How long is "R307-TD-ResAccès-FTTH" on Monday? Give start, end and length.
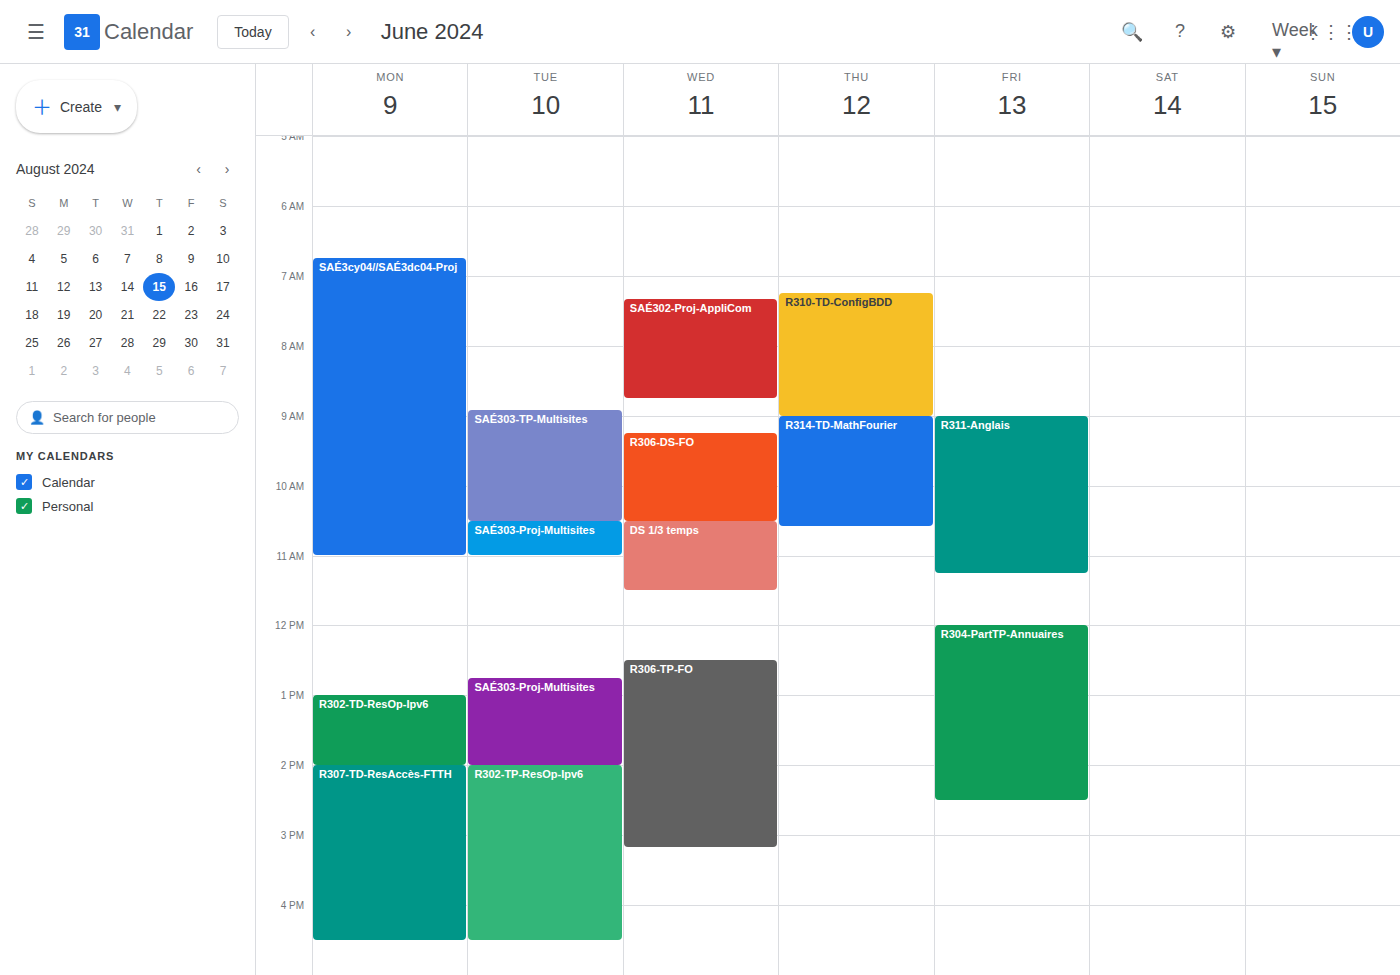
2:00 PM to 4:30 PM, 2 hours 30 minutes